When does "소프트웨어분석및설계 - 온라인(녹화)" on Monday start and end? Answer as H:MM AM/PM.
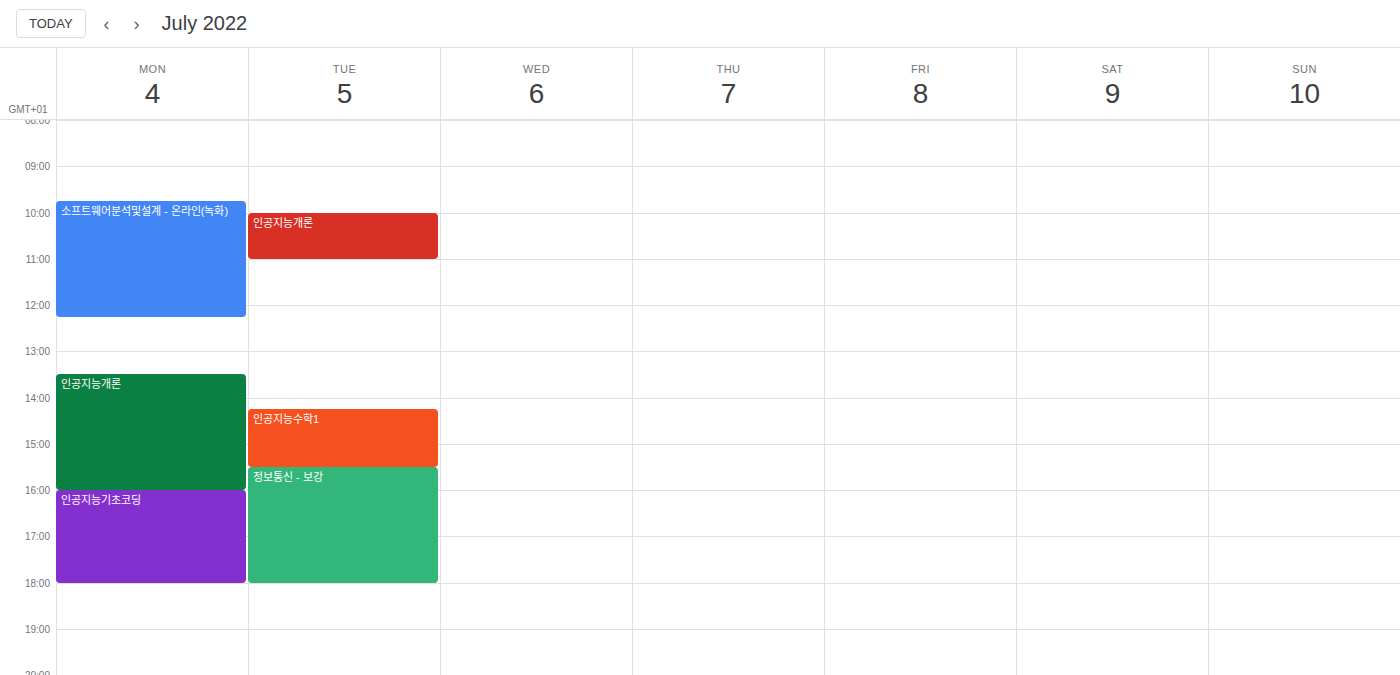
9:45 AM to 12:15 PM